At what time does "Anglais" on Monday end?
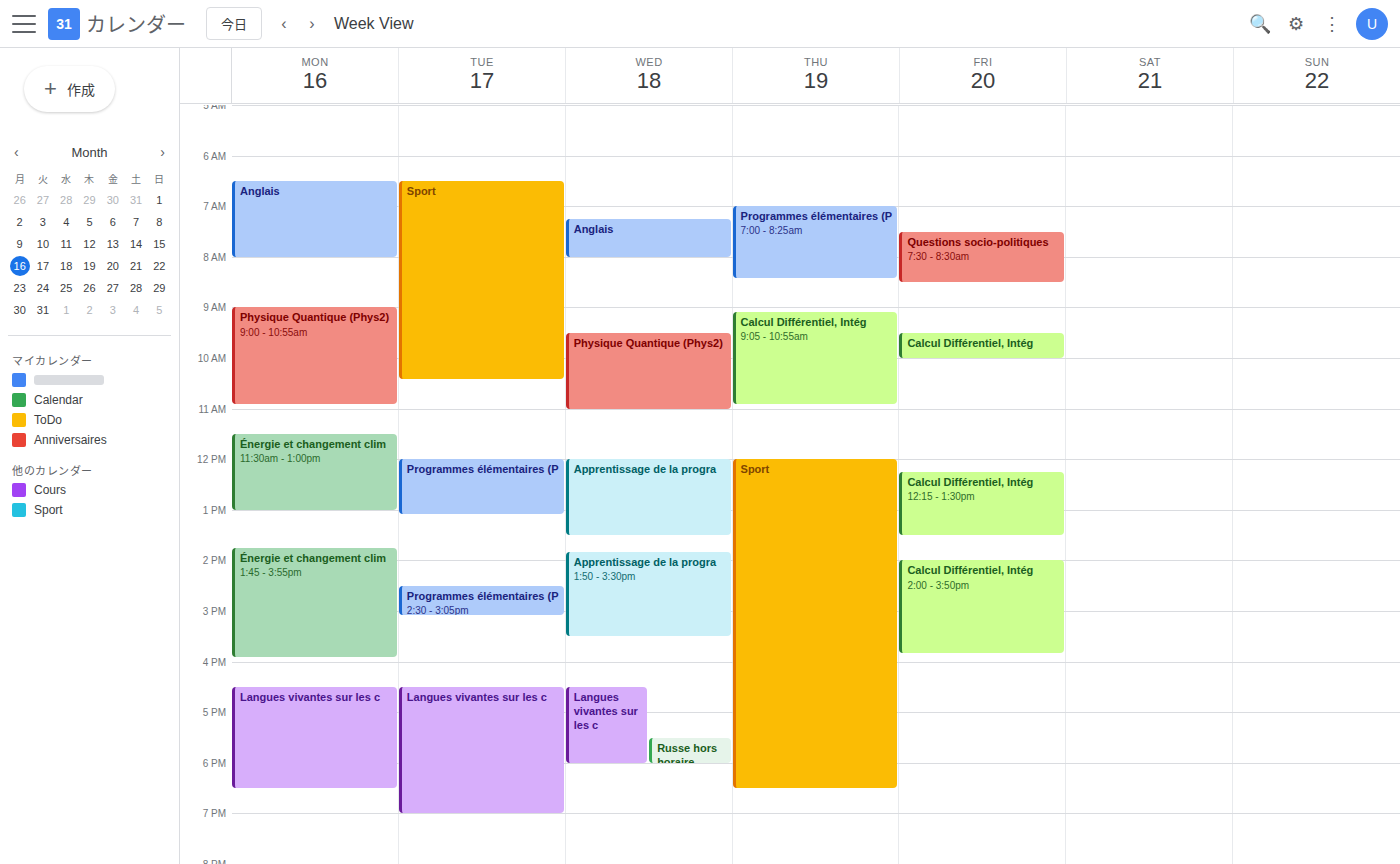
8:00 AM